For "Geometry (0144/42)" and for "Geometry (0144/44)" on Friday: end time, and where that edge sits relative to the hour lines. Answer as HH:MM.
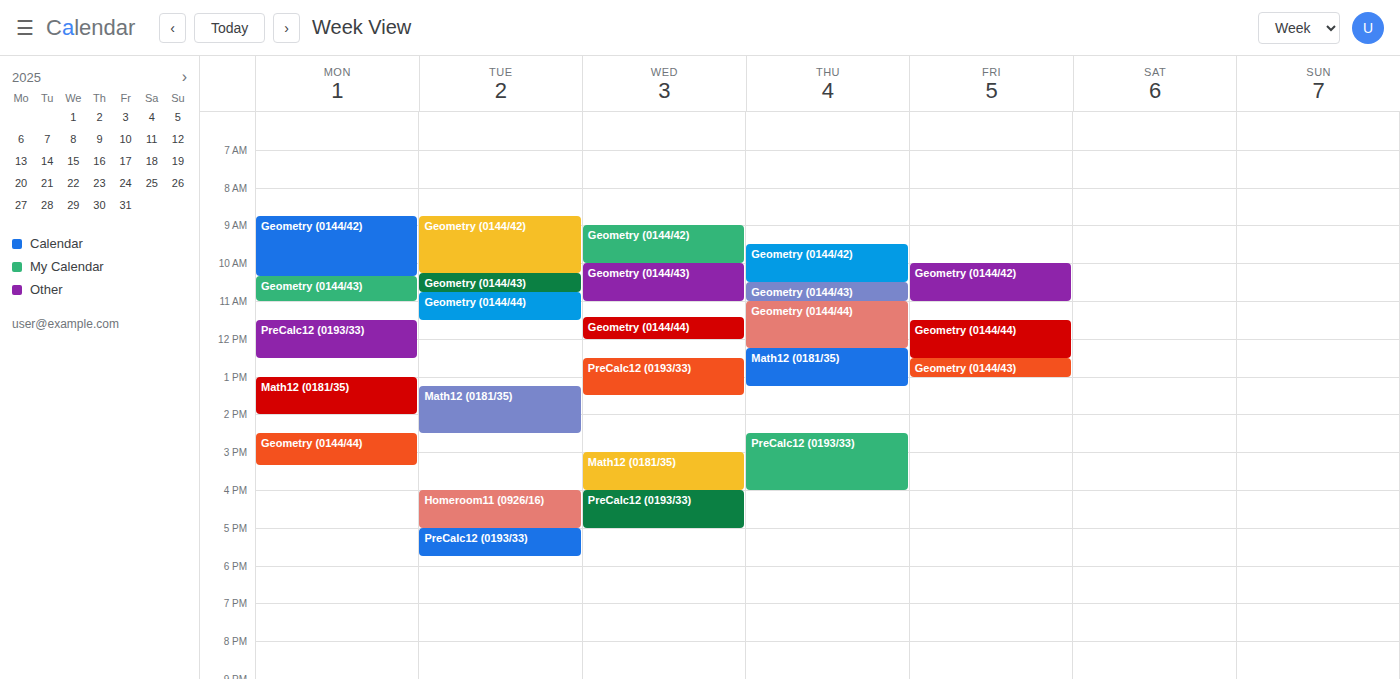
"Geometry (0144/42)": 11:00, exactly on the 11:00 line. "Geometry (0144/44)": 12:30, halfway between the 12:00 and 13:00 lines.